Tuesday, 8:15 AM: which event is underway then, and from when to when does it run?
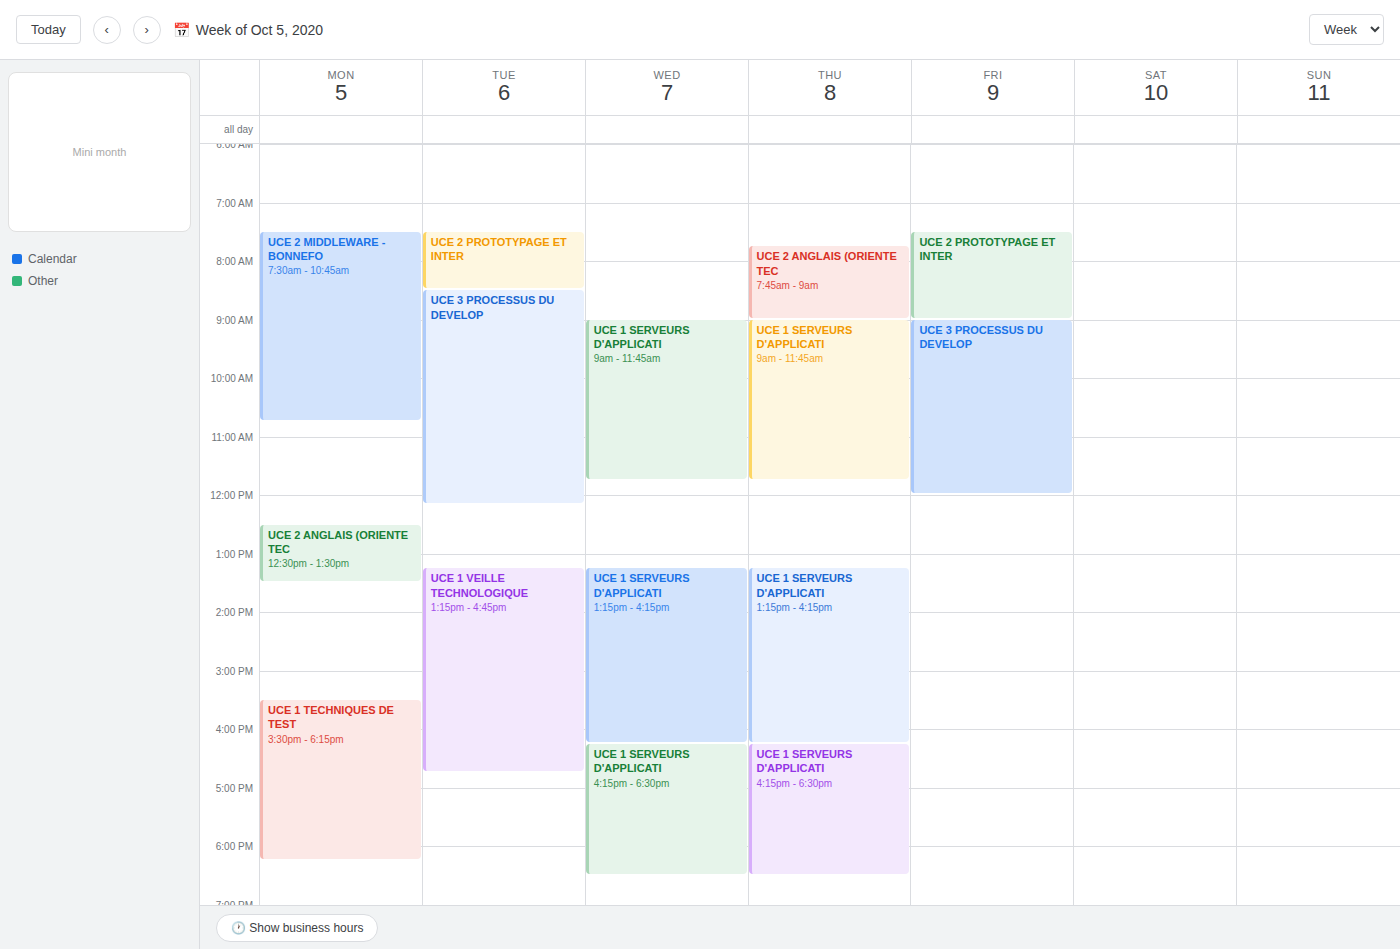
"UCE 2 PROTOTYPAGE ET INTER", 7:30 AM to 8:30 AM